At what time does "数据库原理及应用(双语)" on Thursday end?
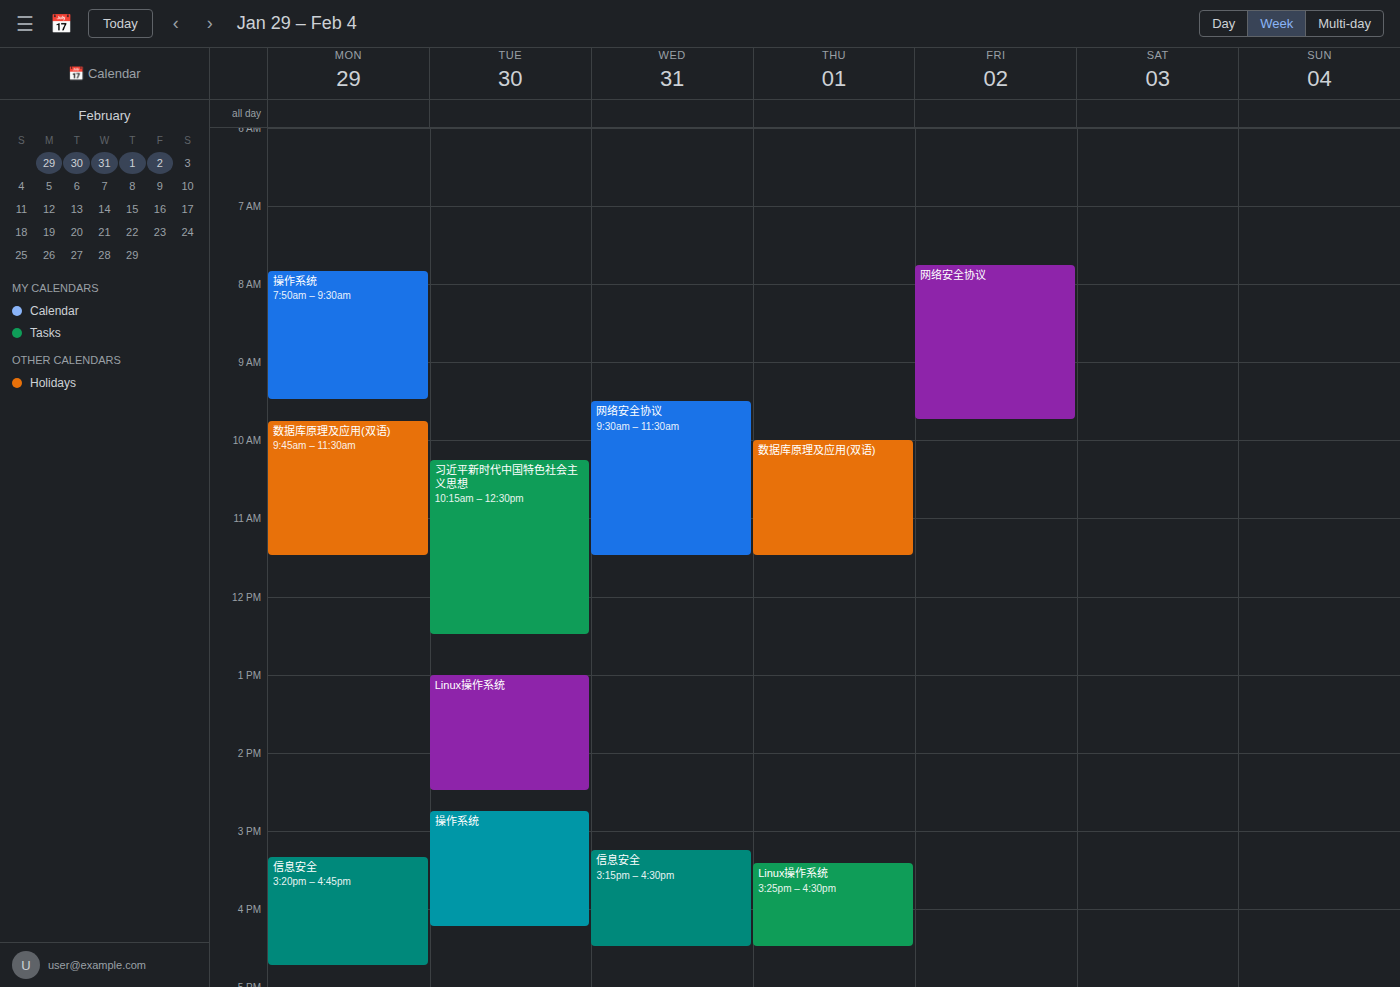
11:30 AM